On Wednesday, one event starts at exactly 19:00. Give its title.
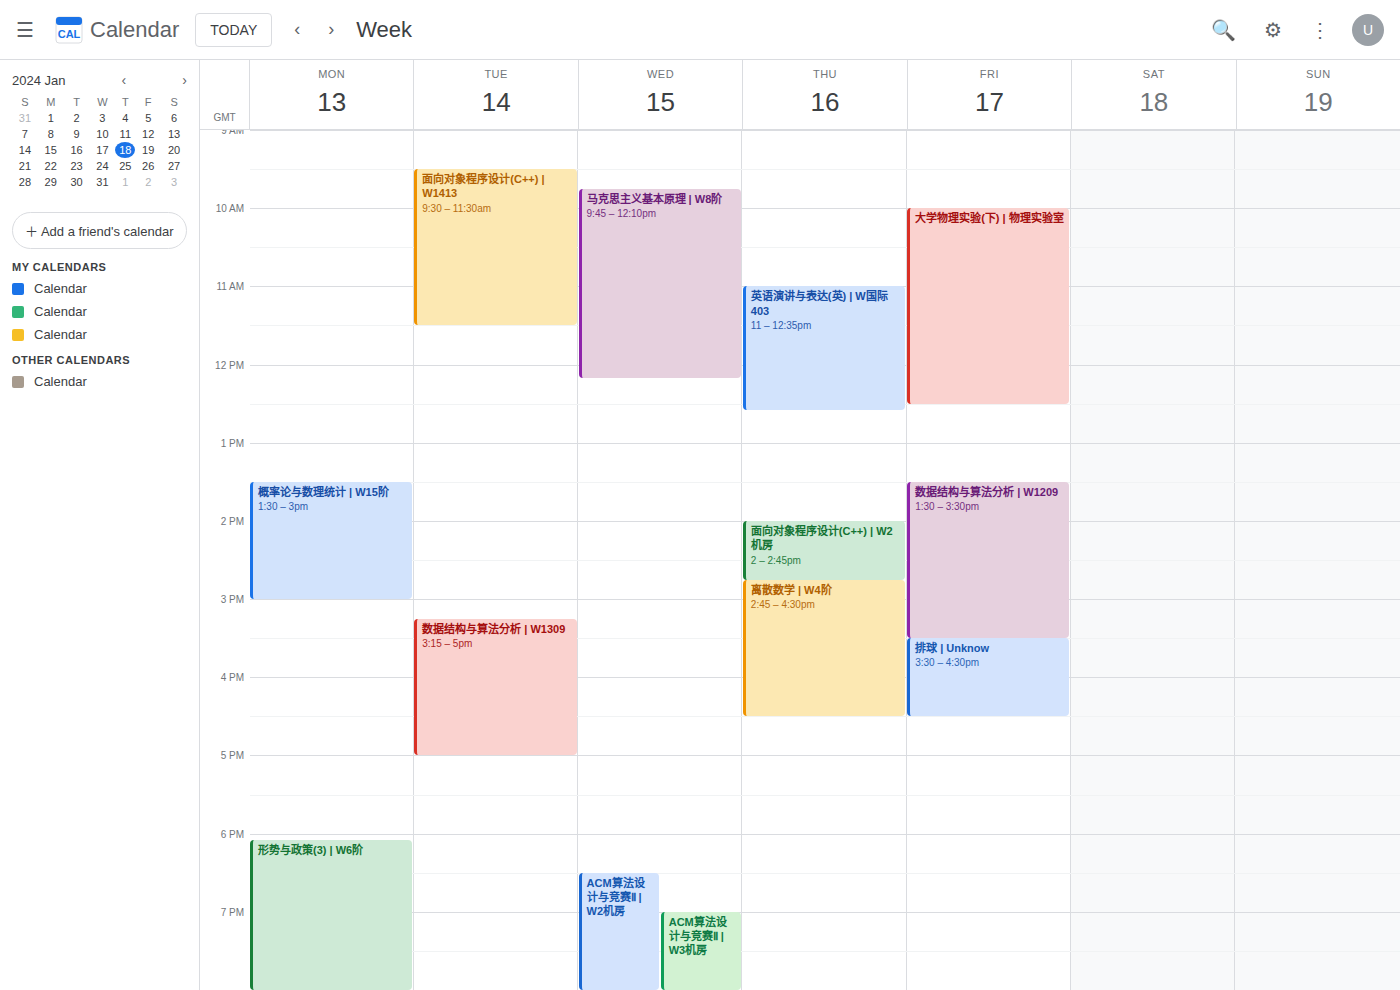
"ACM算法设计与竞赛Ⅱ | W3机房"